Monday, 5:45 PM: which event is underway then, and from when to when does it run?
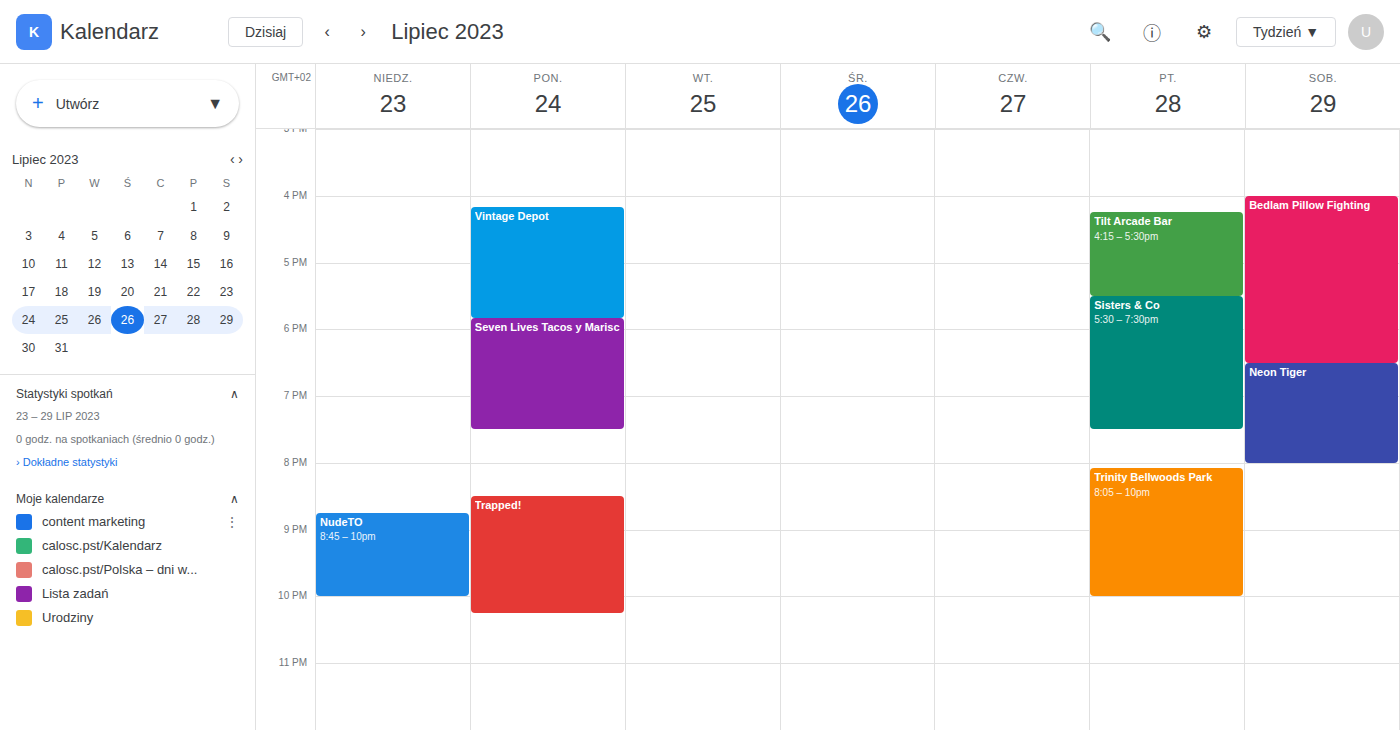
"Vintage Depot", 4:10 PM to 5:50 PM